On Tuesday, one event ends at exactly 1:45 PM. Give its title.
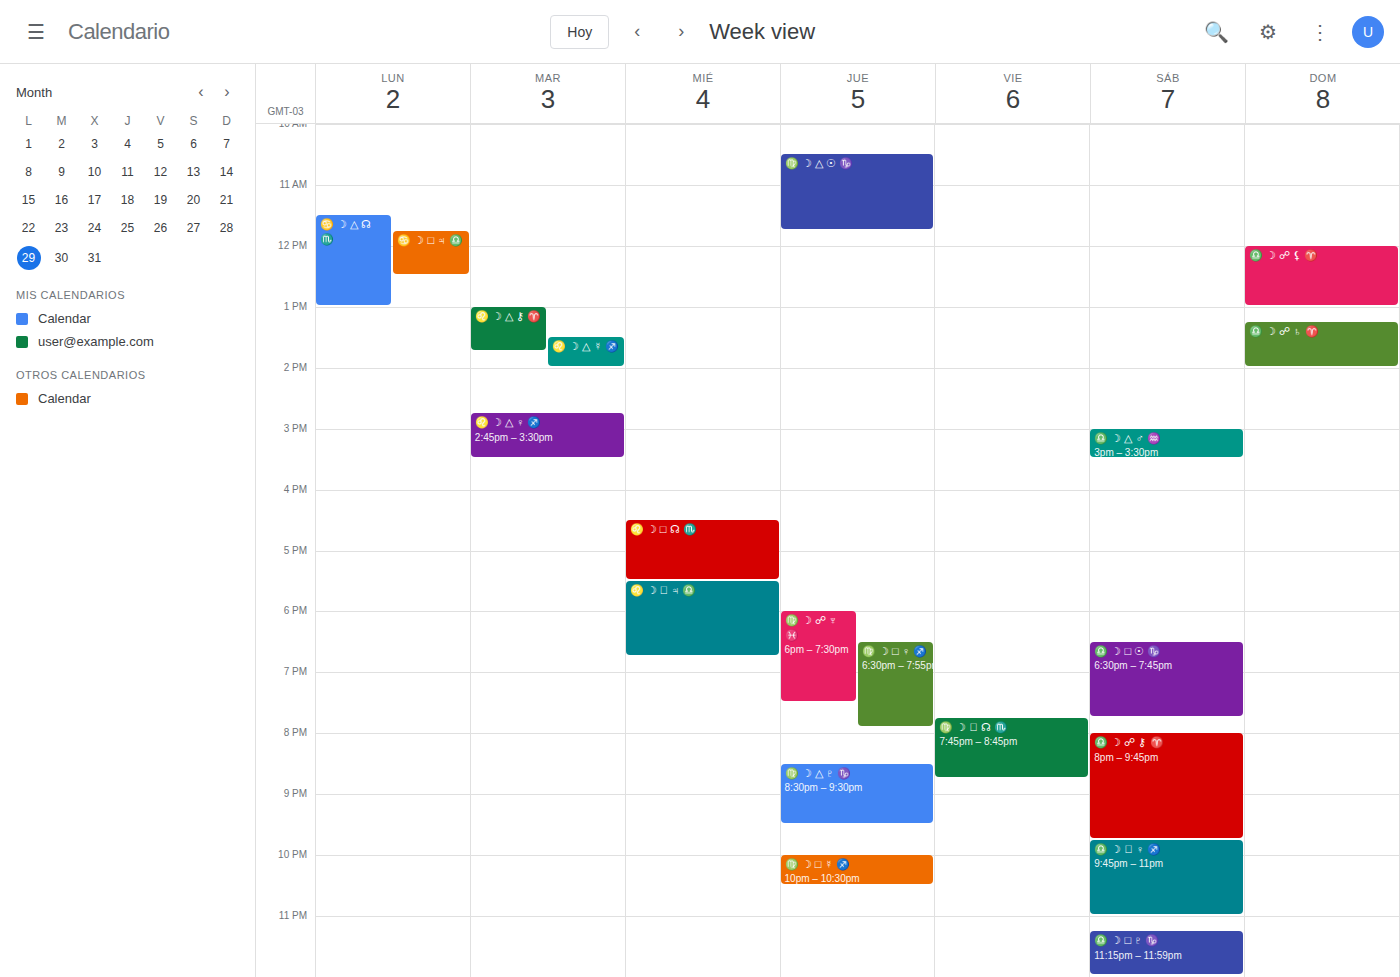
"♌️ ☽ △ ⚷ ♈️"